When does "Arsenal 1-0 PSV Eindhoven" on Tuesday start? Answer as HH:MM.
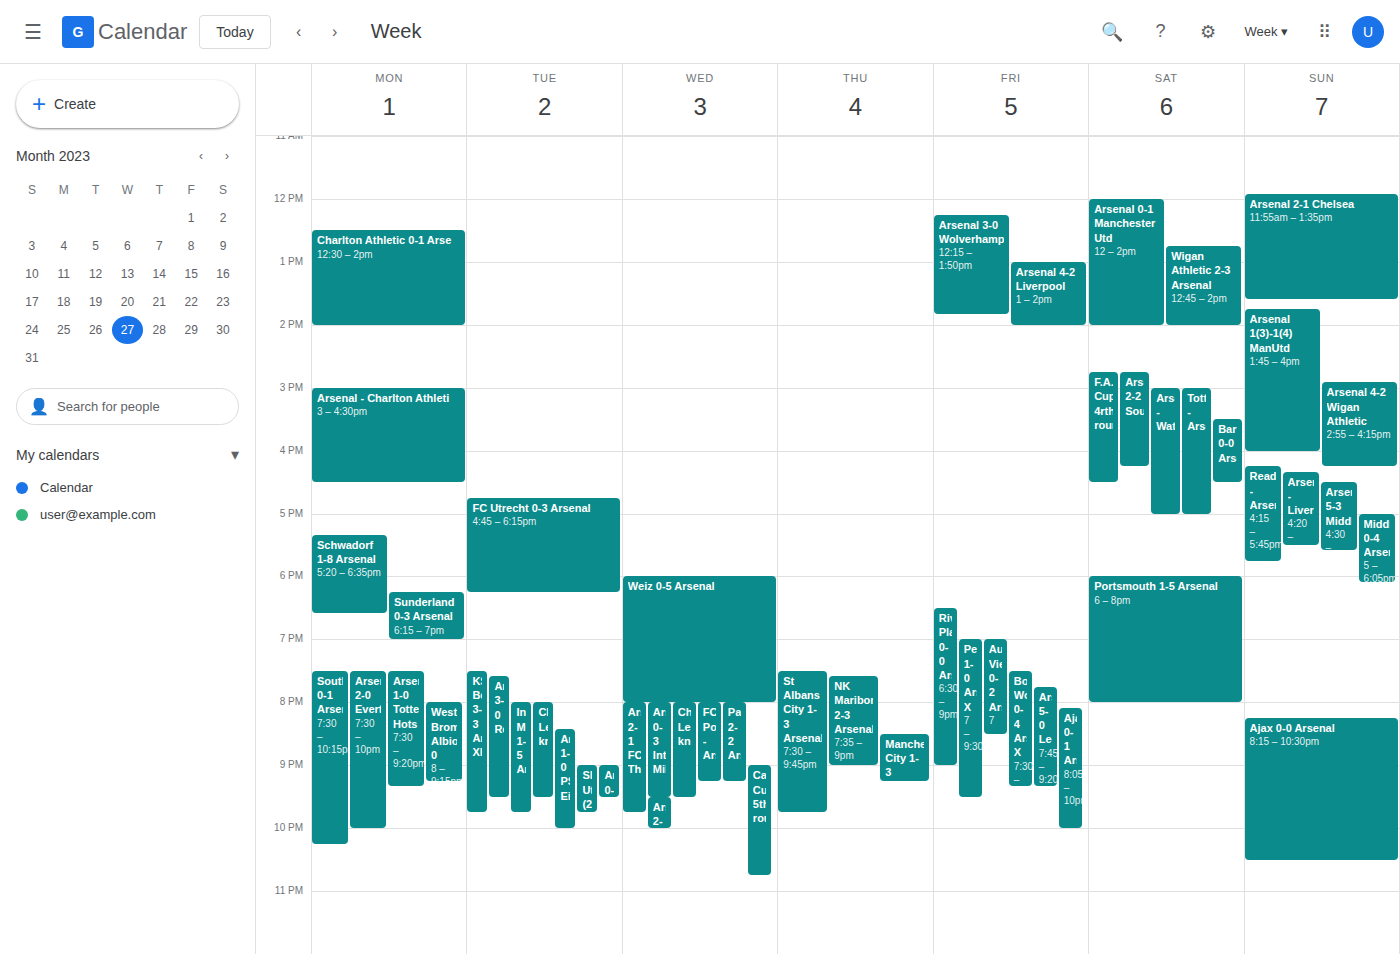
20:25